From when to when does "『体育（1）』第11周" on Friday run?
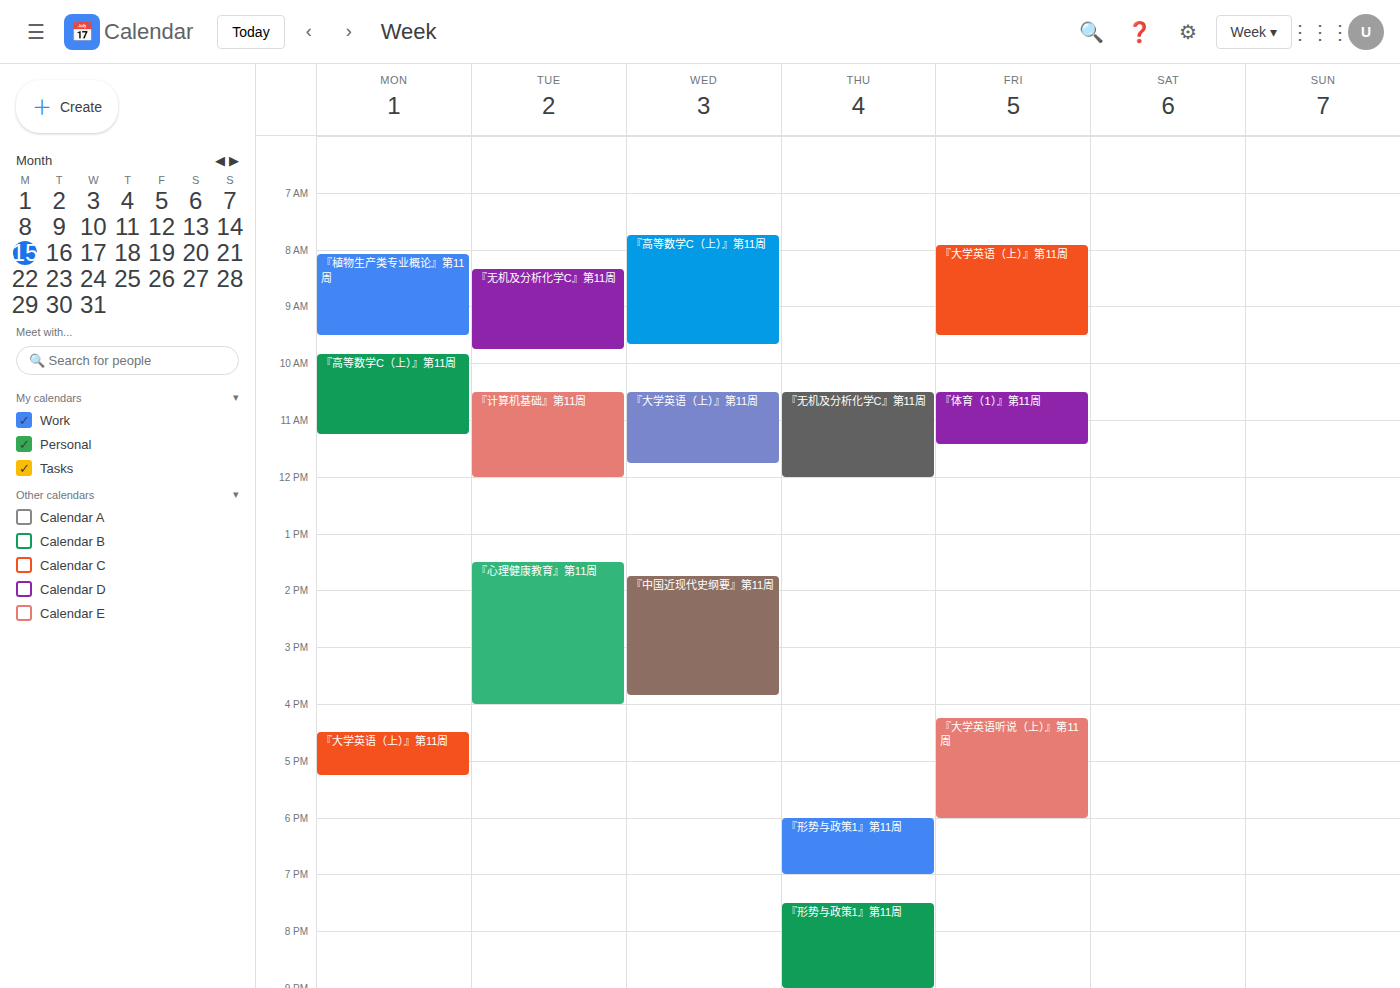
10:30 to 11:25